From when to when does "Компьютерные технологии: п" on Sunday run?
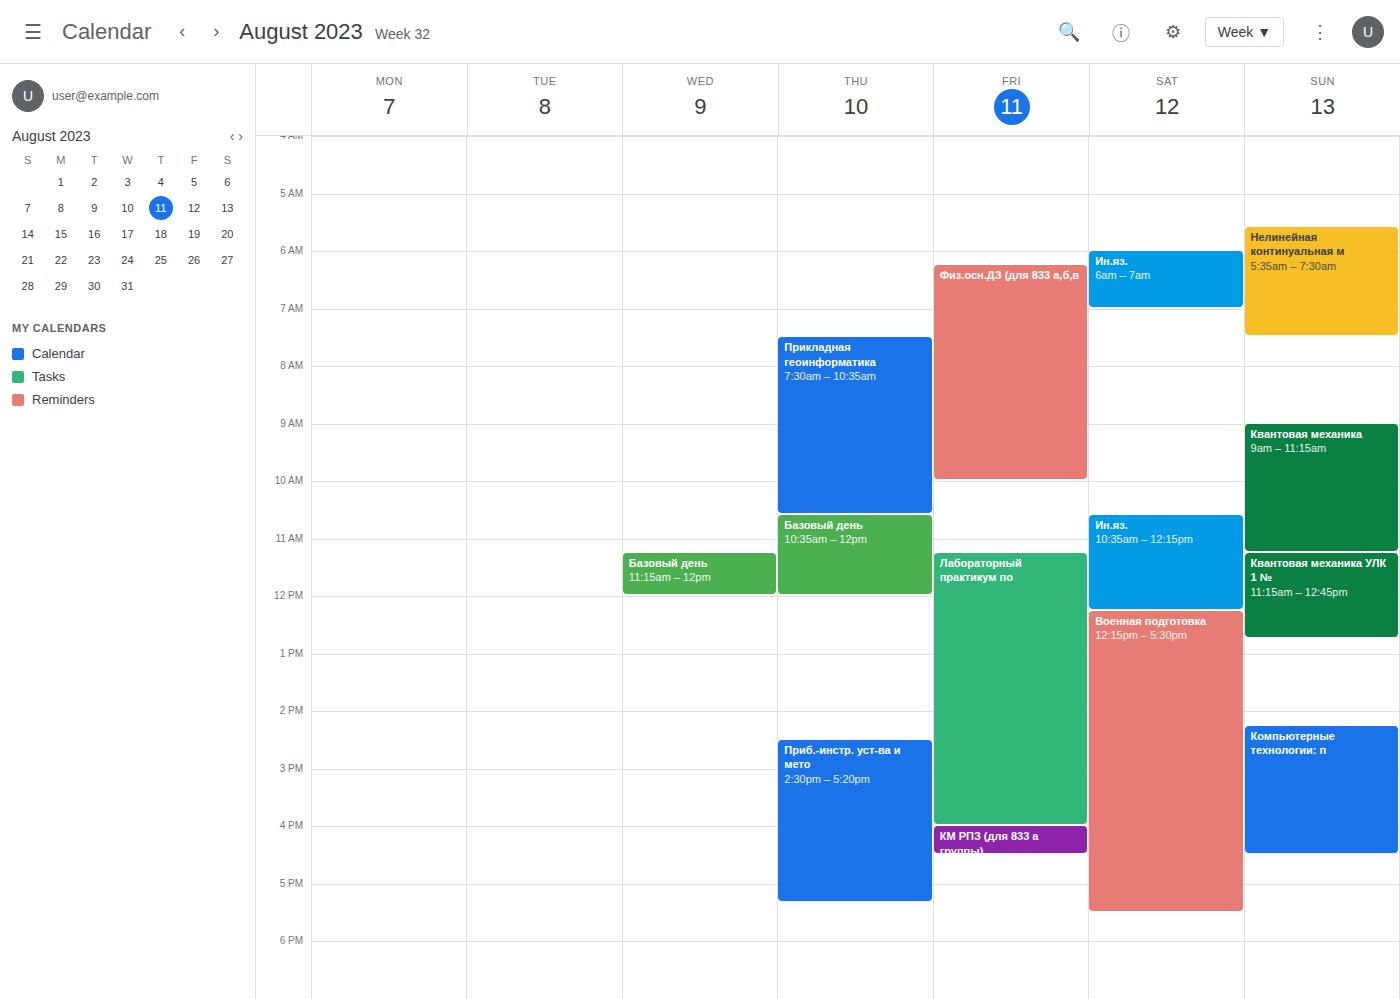
2:15 PM to 4:30 PM